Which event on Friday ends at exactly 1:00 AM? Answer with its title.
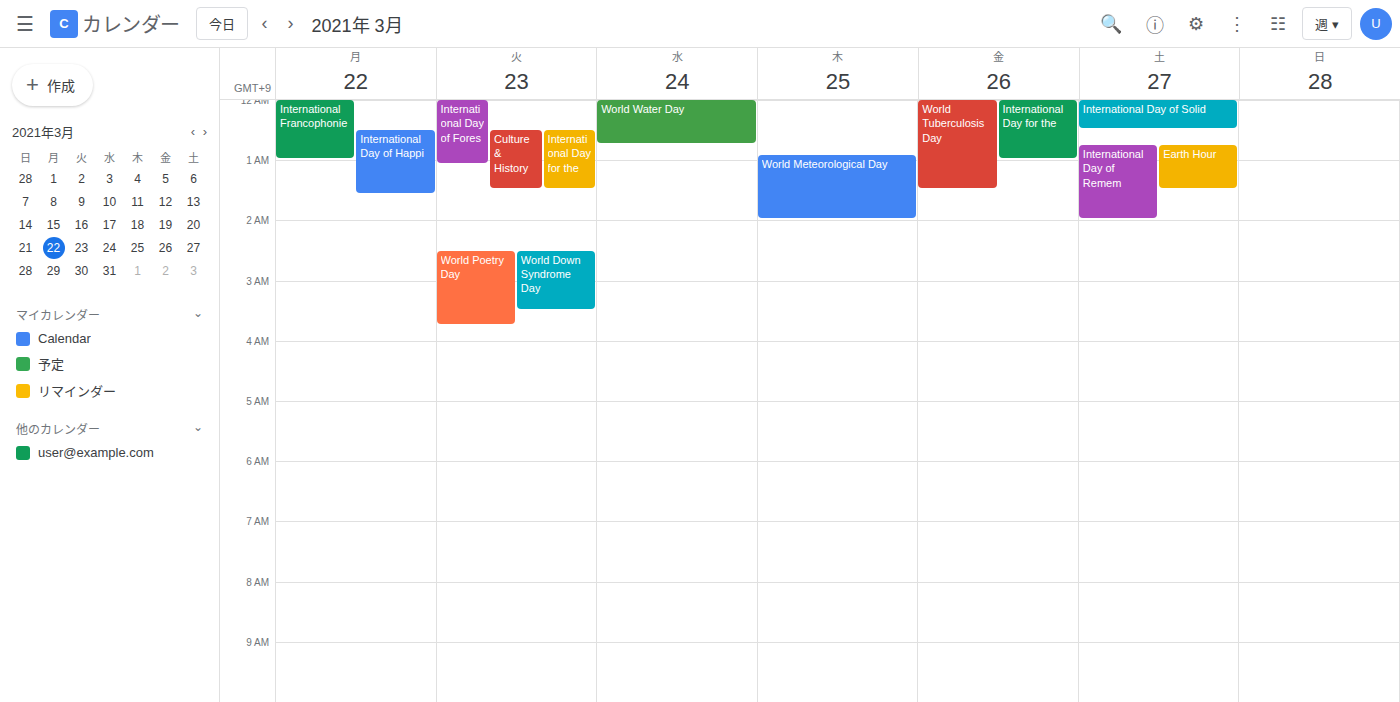
"International Day for the"